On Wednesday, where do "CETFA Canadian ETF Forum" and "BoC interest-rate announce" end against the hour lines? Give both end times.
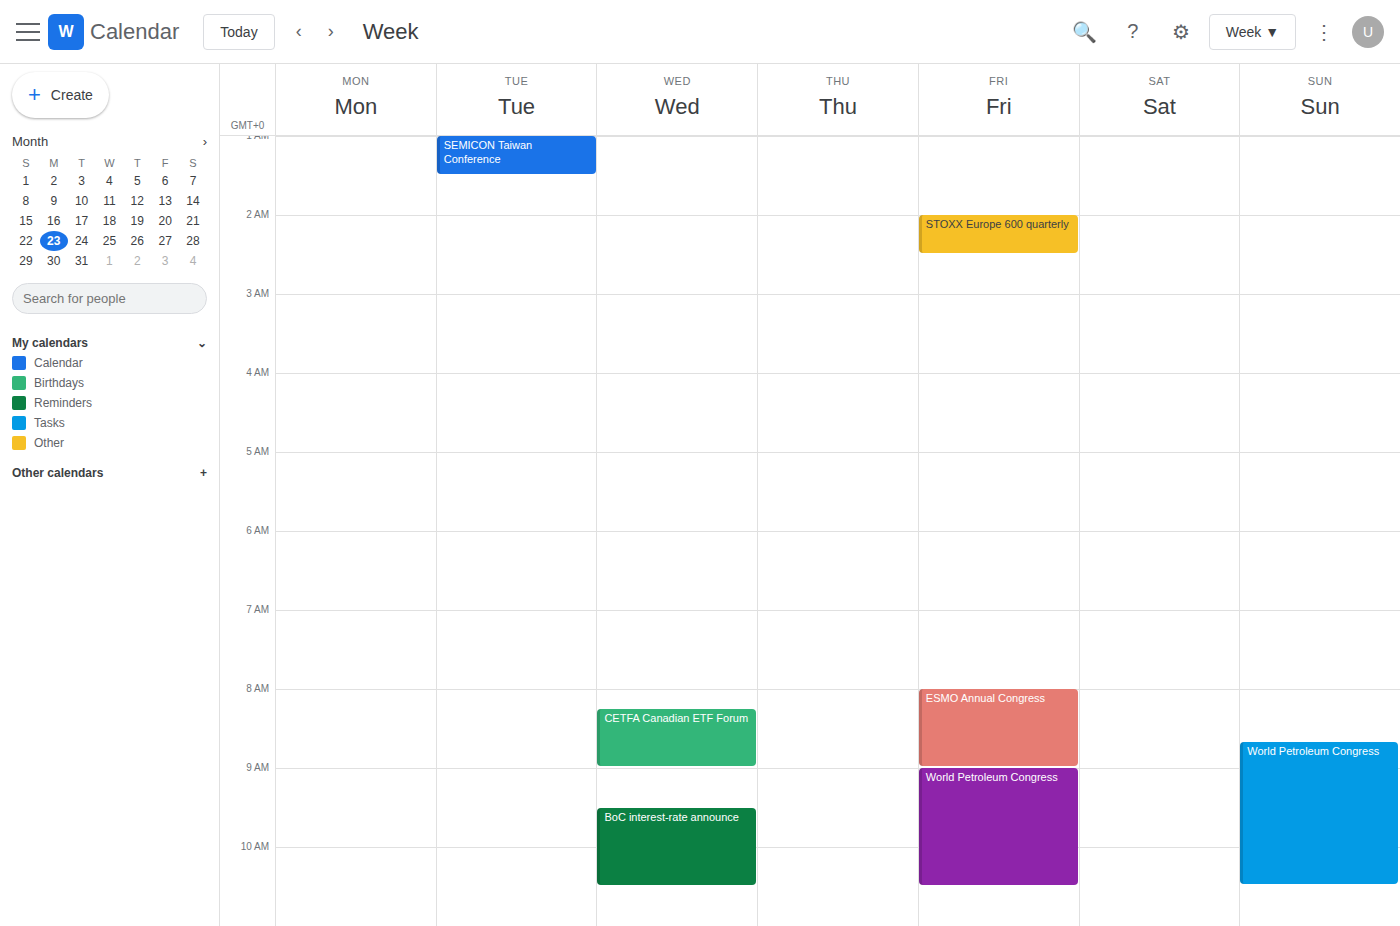
"CETFA Canadian ETF Forum": 9:00 AM, exactly on the 9 AM line. "BoC interest-rate announce": 10:30 AM, halfway between the 10 AM and 11 AM lines.